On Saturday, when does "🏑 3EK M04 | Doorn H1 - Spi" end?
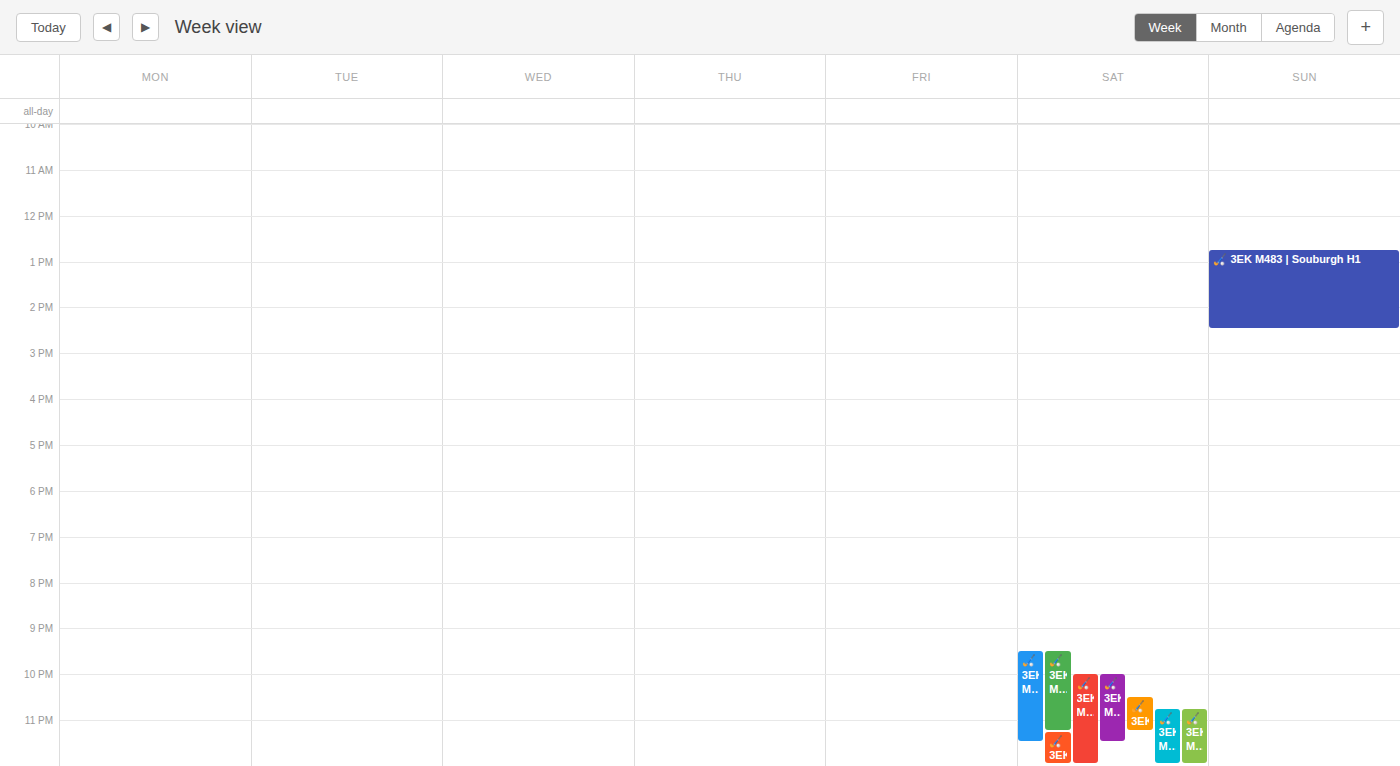
11:15 PM